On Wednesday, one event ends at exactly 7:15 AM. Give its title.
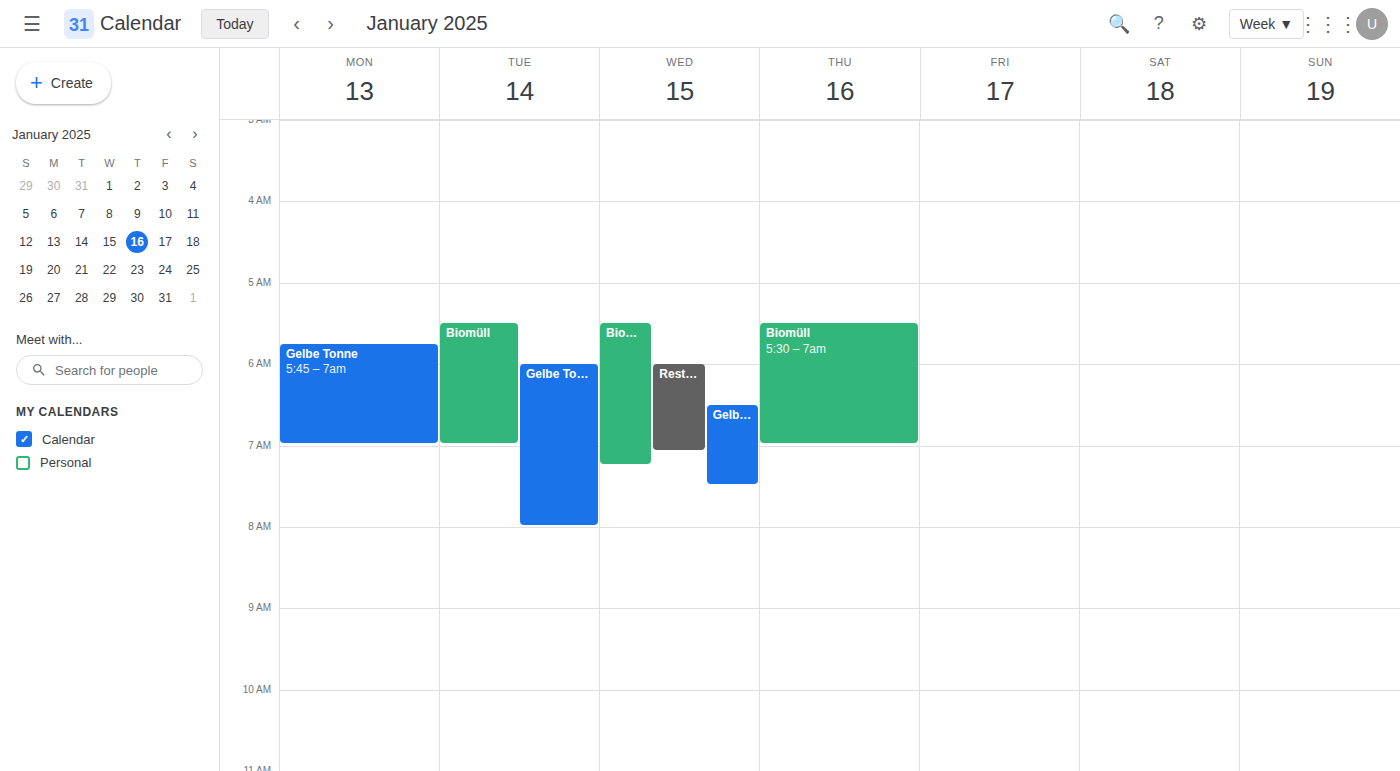
"Biomüll"